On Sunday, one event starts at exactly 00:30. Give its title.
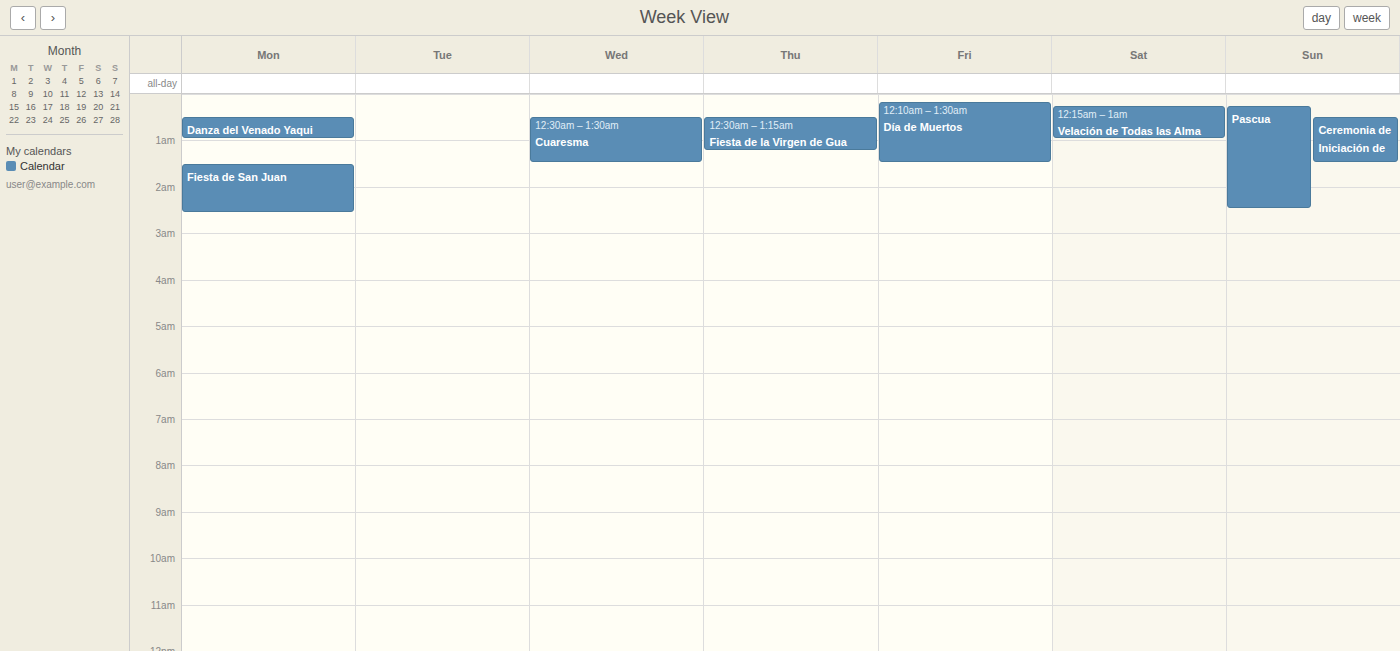
"Ceremonia de Iniciación de"